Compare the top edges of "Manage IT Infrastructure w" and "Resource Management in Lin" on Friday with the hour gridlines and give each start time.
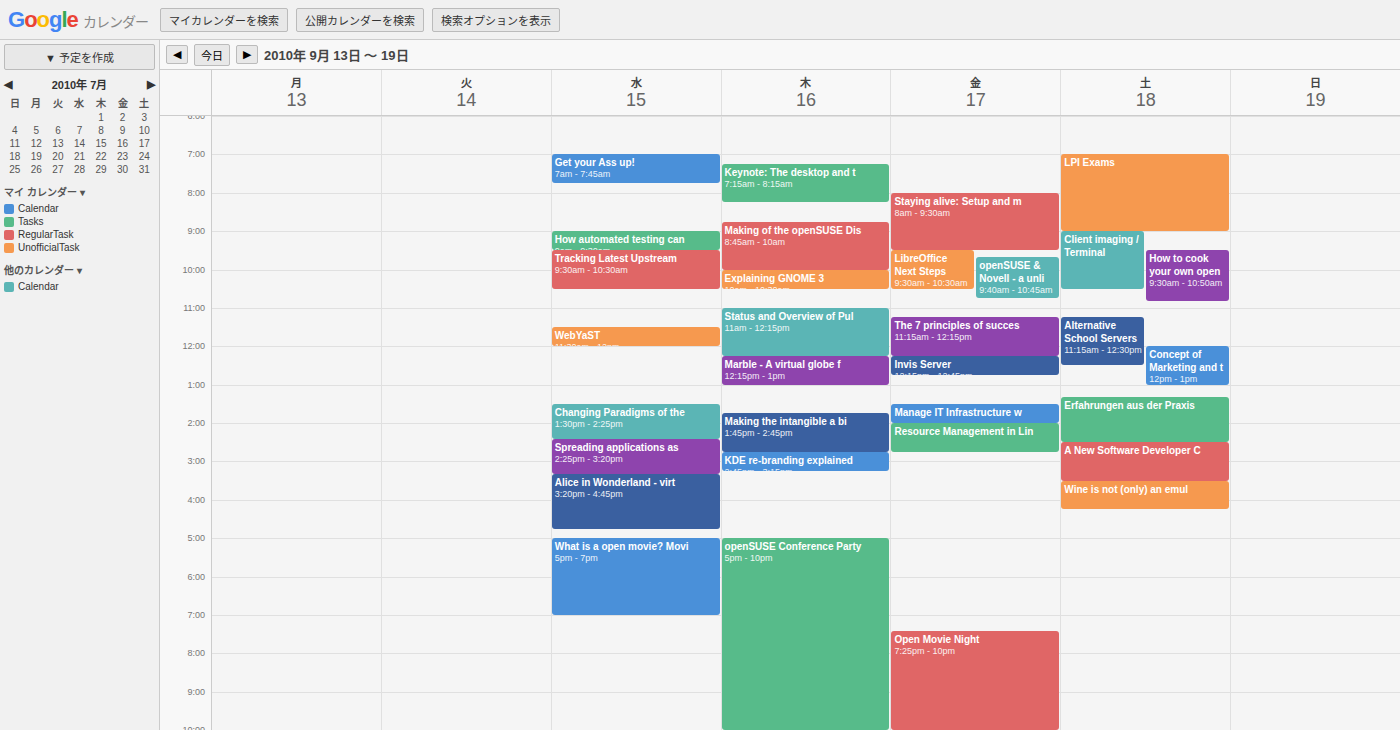
"Manage IT Infrastructure w": 1:30 PM, halfway between the 1 PM and 2 PM lines. "Resource Management in Lin": 2:00 PM, exactly on the 2 PM line.